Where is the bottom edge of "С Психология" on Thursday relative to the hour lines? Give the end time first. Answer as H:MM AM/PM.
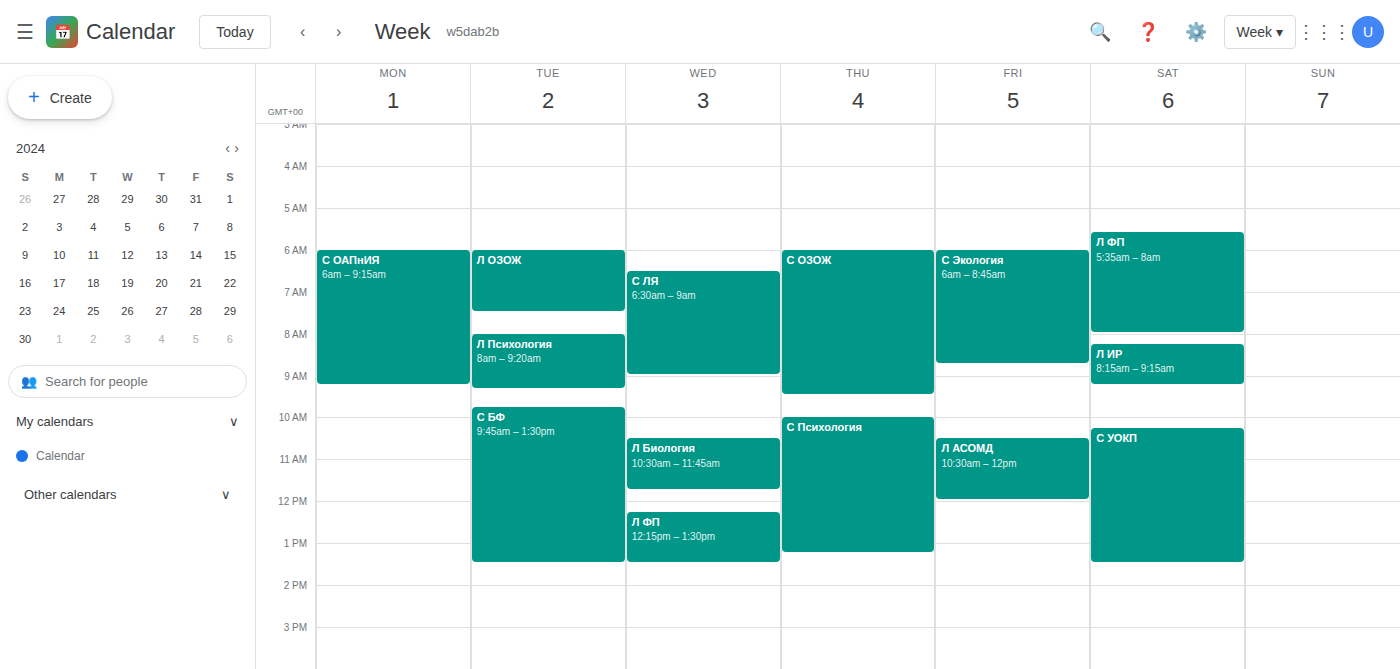
1:15 PM -- neither: a quarter of the way from the 1 PM line to the 2 PM line.